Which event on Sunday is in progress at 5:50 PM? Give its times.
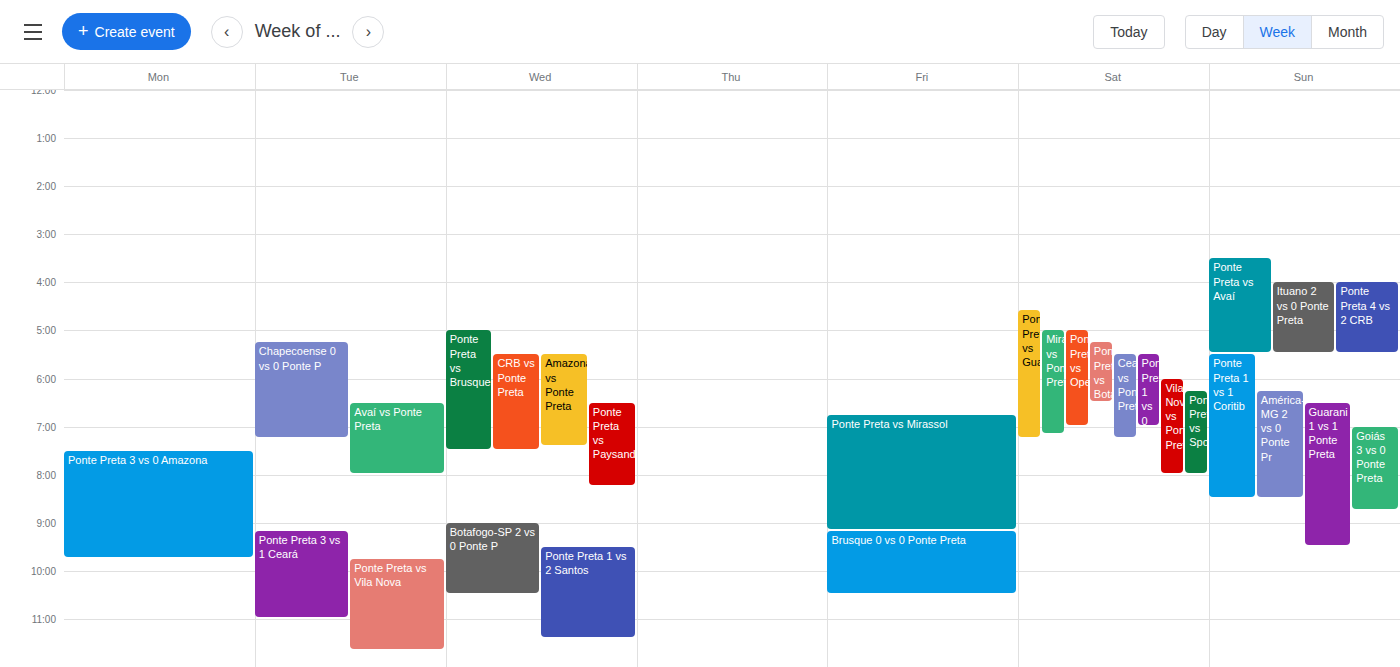
"Ponte Preta 1 vs 1 Coritib", 5:30 PM to 8:30 PM